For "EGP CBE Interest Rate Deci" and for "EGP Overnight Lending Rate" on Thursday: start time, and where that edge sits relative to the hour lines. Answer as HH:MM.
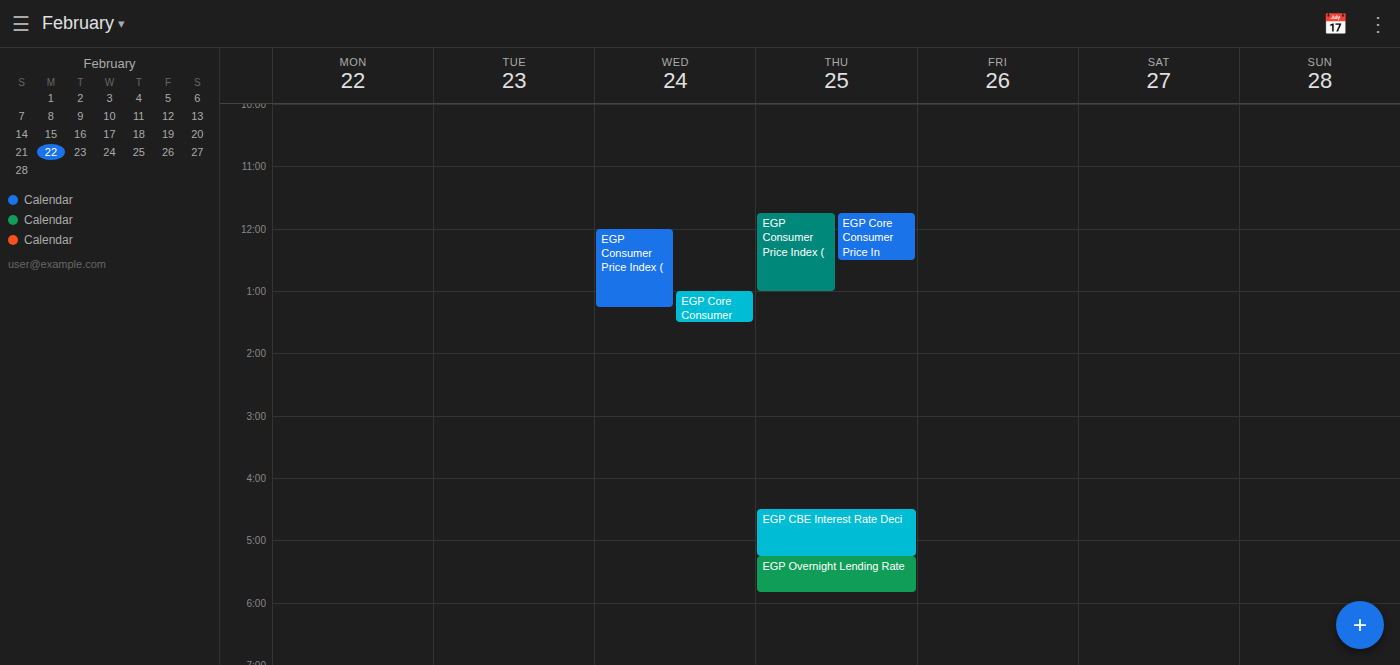
"EGP CBE Interest Rate Deci": 16:30, halfway between the 16:00 and 17:00 lines. "EGP Overnight Lending Rate": 17:15, neither: a quarter of the way from the 17:00 line to the 18:00 line.